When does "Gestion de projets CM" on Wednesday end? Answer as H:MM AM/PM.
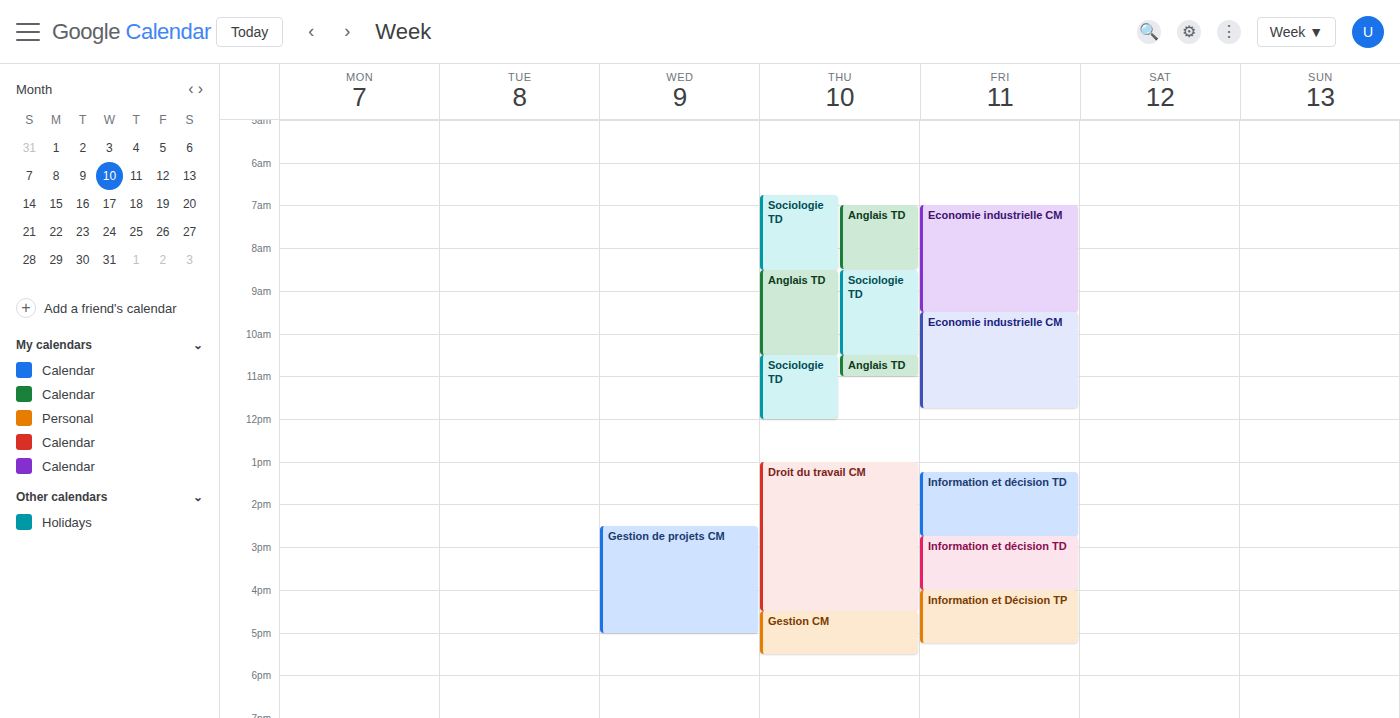
5:00 PM